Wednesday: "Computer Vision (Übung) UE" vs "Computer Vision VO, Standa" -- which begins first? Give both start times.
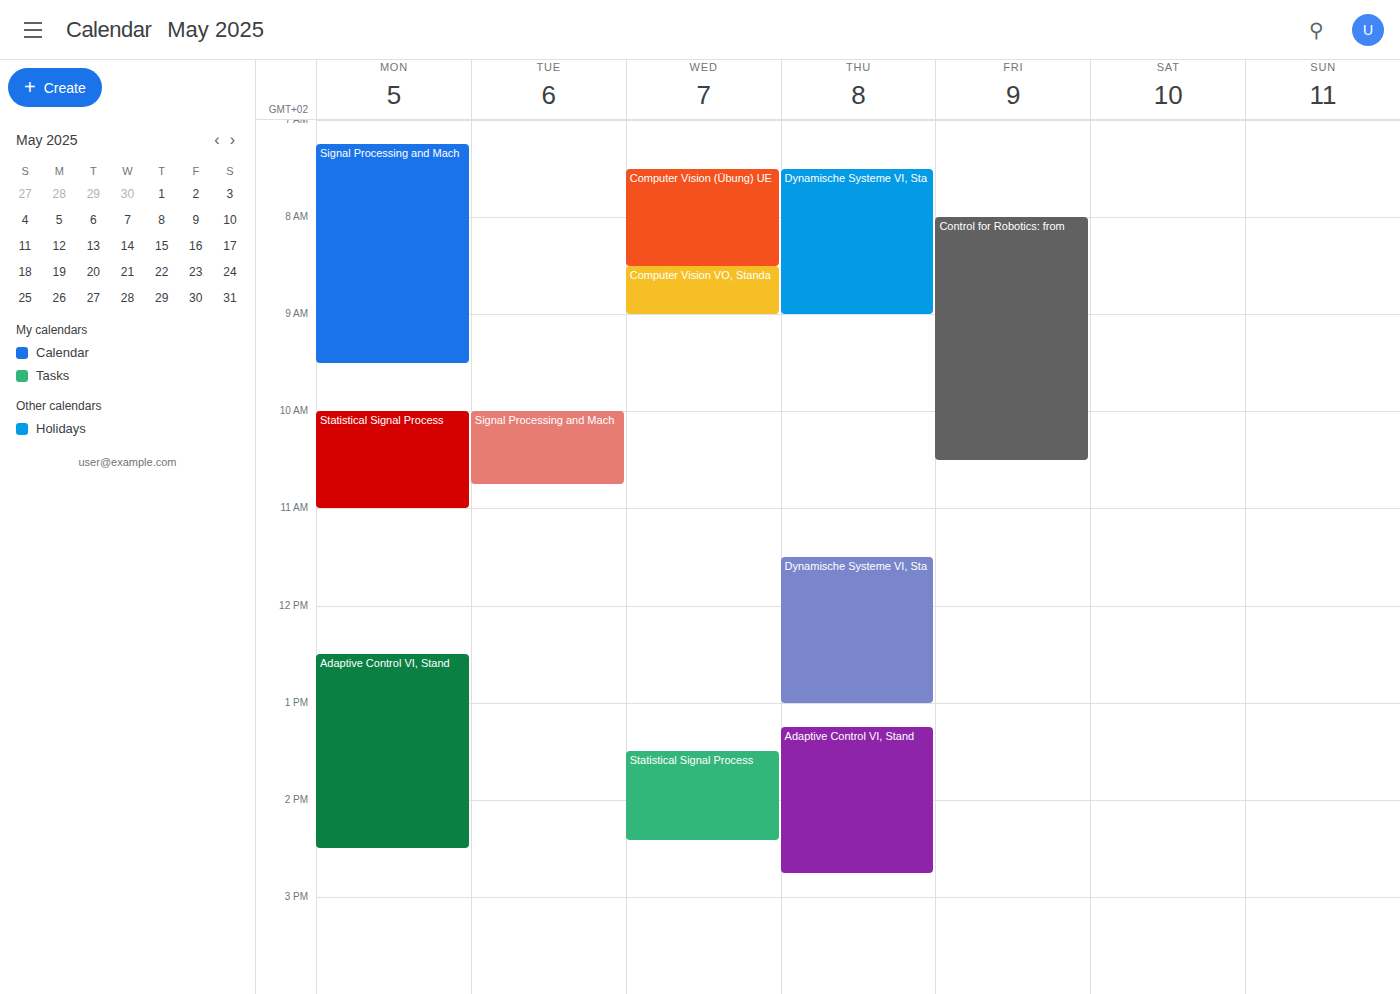
"Computer Vision (Übung) UE" 07:30; "Computer Vision VO, Standa" 08:30.